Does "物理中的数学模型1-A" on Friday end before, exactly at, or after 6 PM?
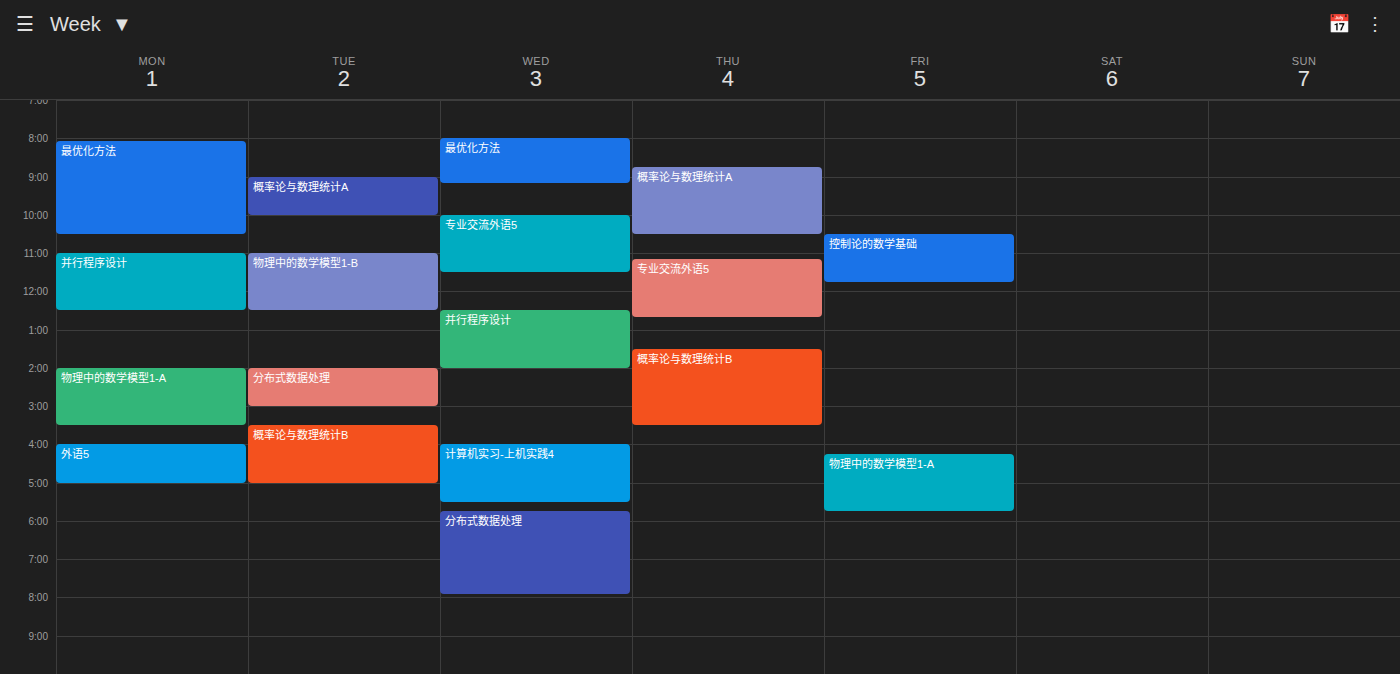
5:45 PM -- before 6 PM, 15 minutes above the 6 PM line.